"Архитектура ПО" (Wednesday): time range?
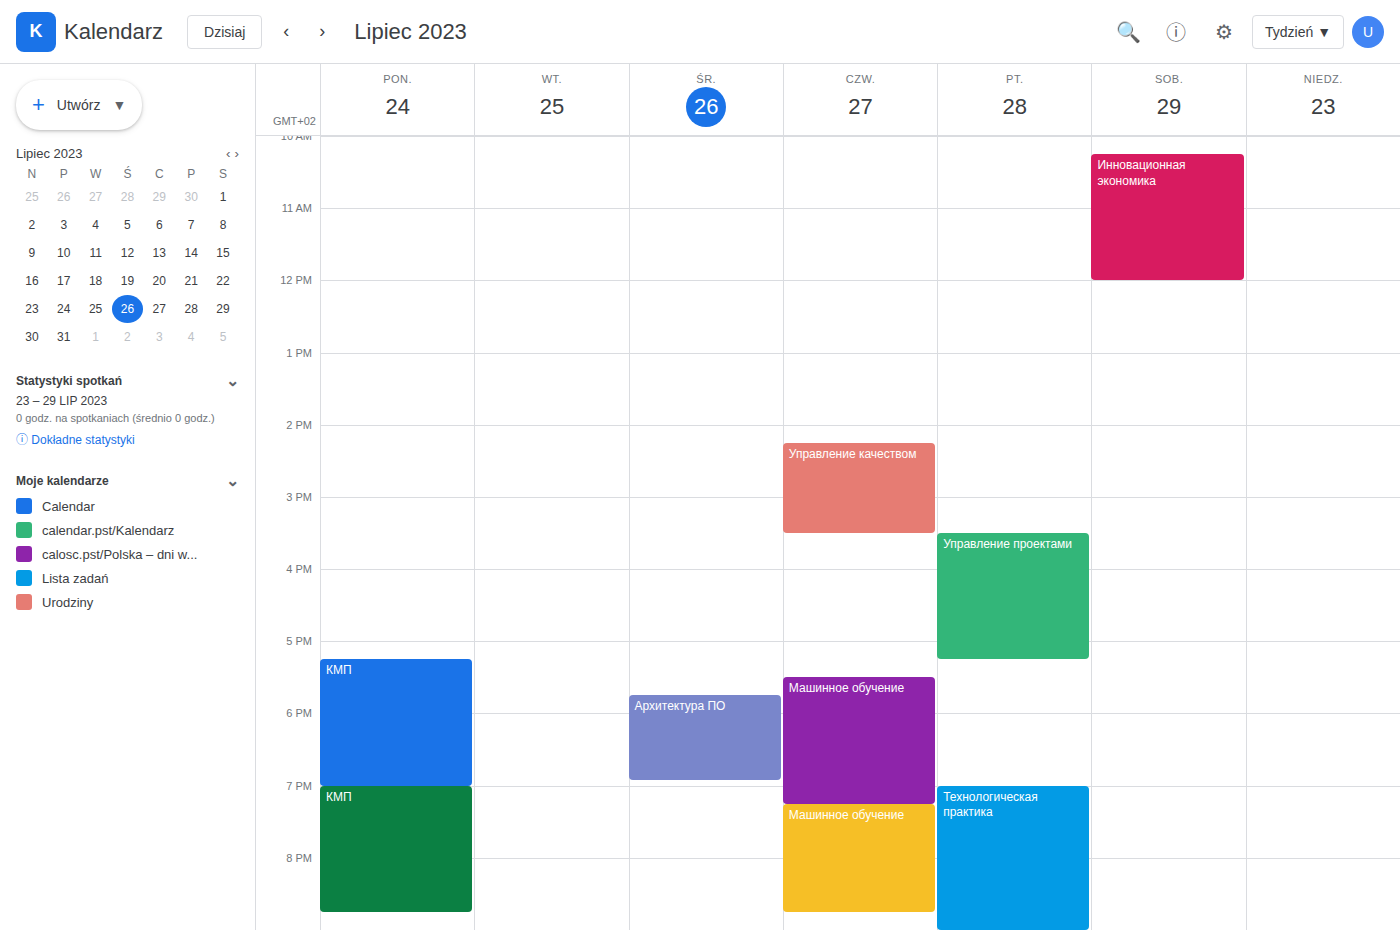
5:45 PM to 6:55 PM